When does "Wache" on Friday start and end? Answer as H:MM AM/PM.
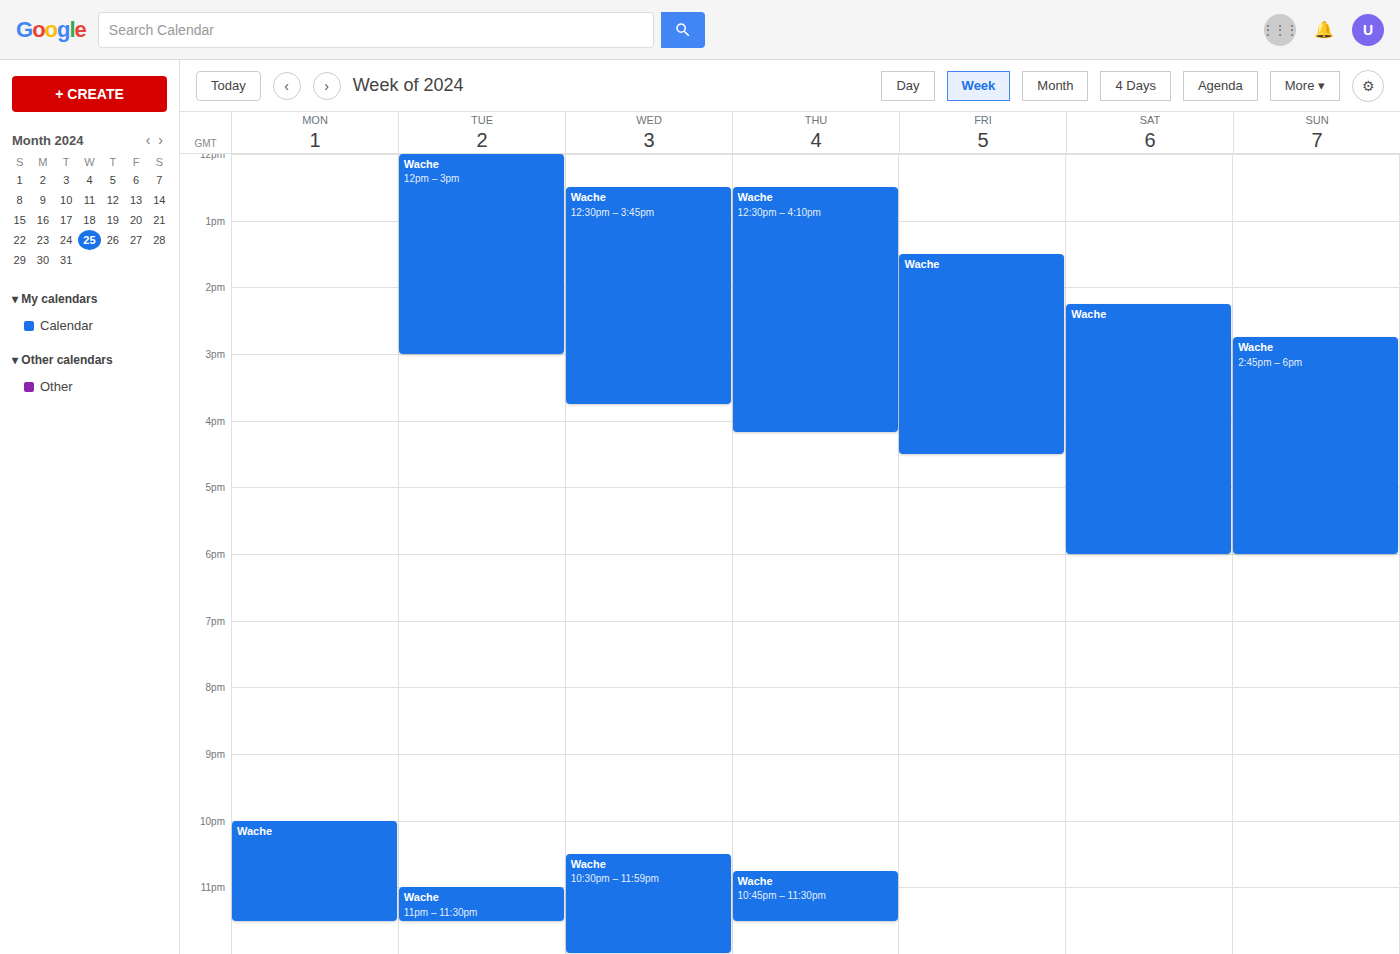
1:30 PM to 4:30 PM